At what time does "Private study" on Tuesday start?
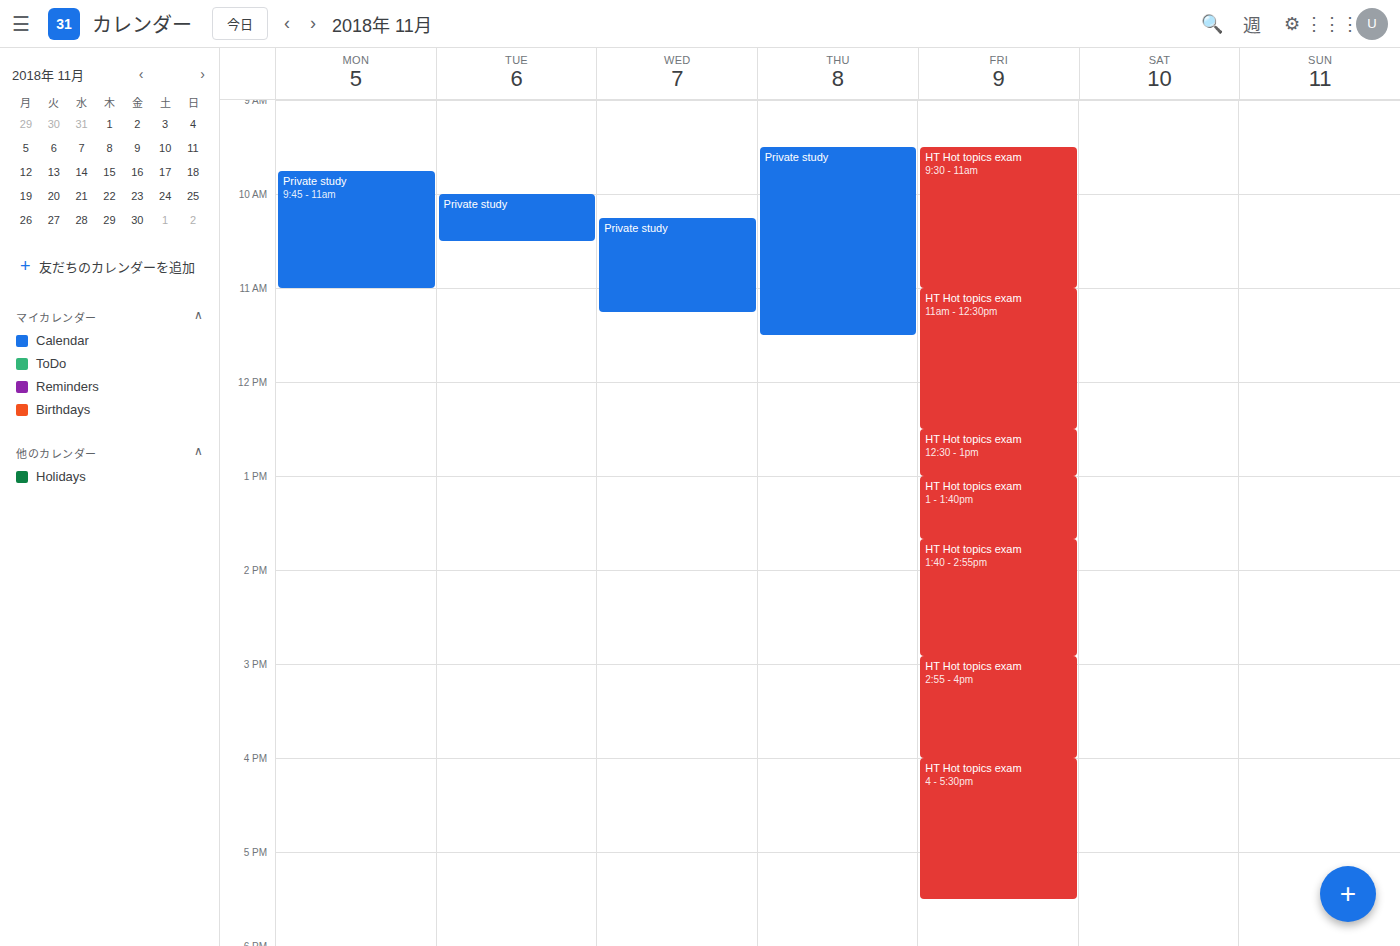
10:00